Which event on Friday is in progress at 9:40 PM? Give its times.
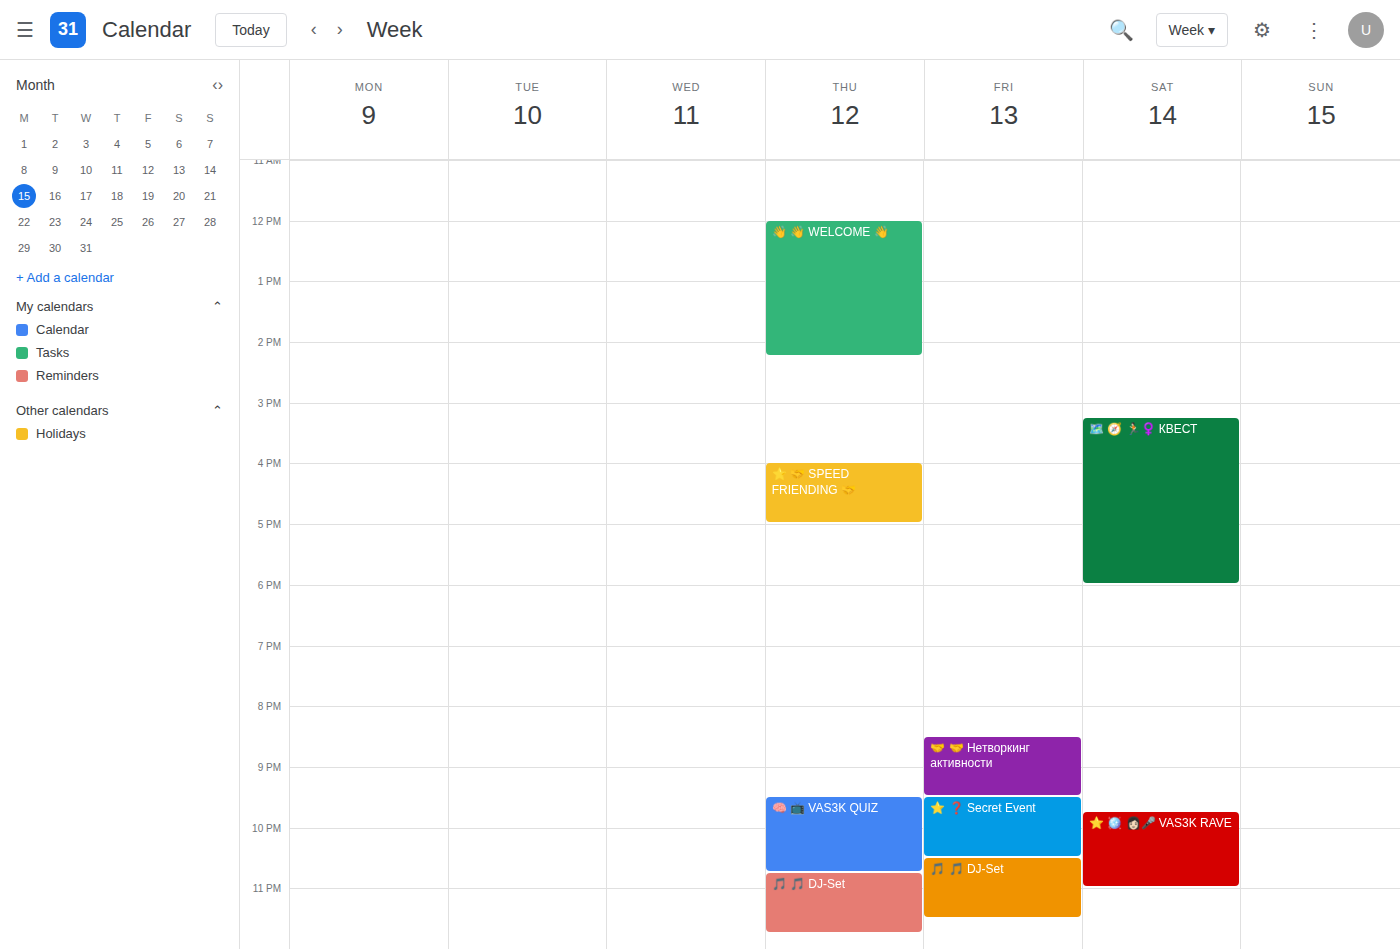
"⭐ ❓ Secret Event", 9:30 PM to 10:30 PM